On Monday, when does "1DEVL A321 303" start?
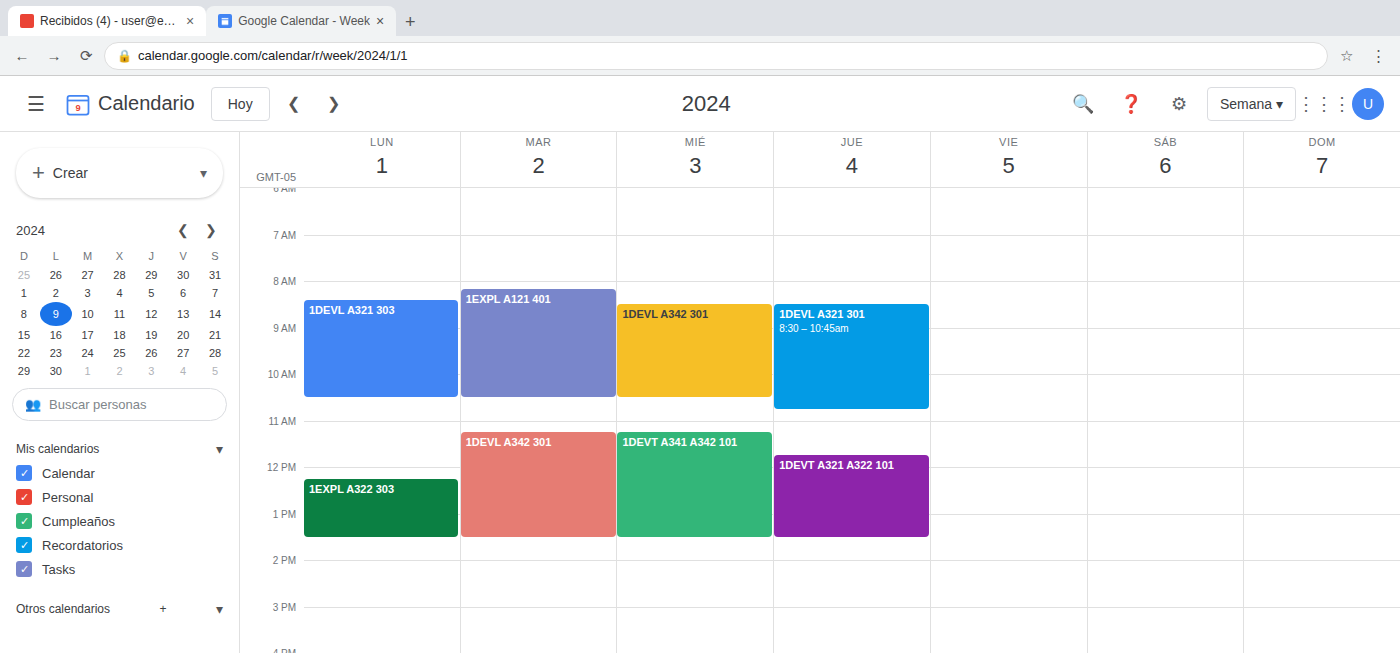
8:25 AM